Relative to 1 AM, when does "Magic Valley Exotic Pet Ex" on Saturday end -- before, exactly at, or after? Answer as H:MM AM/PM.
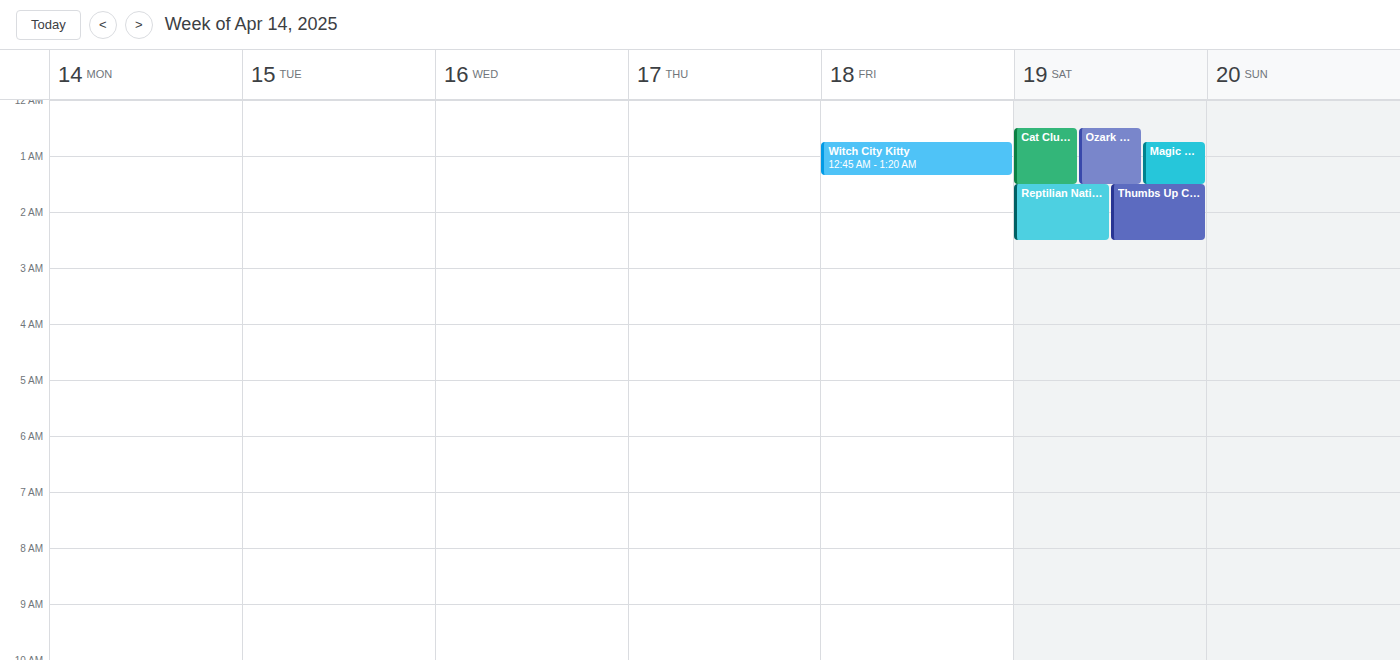
1:30 AM -- after 1 AM, 30 minutes below the 1 AM line.